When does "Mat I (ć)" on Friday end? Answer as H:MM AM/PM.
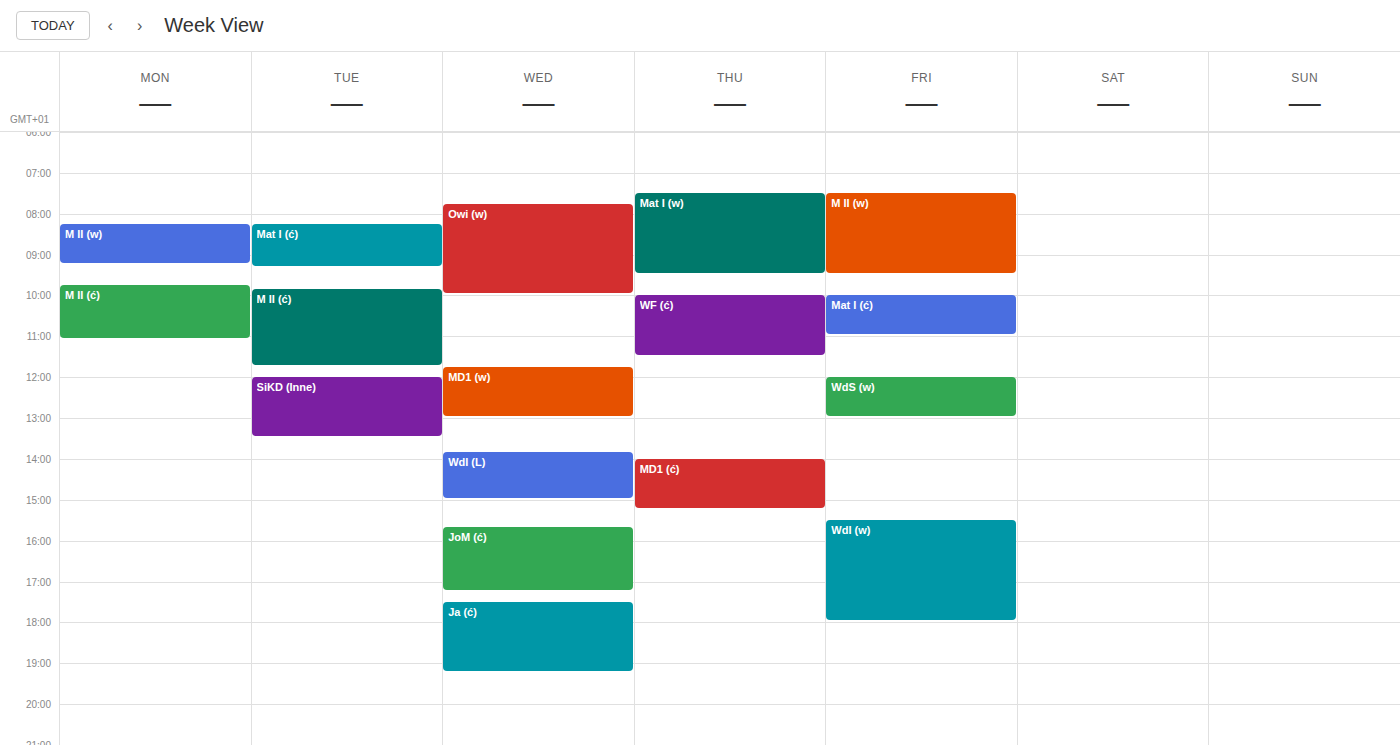
11:00 AM